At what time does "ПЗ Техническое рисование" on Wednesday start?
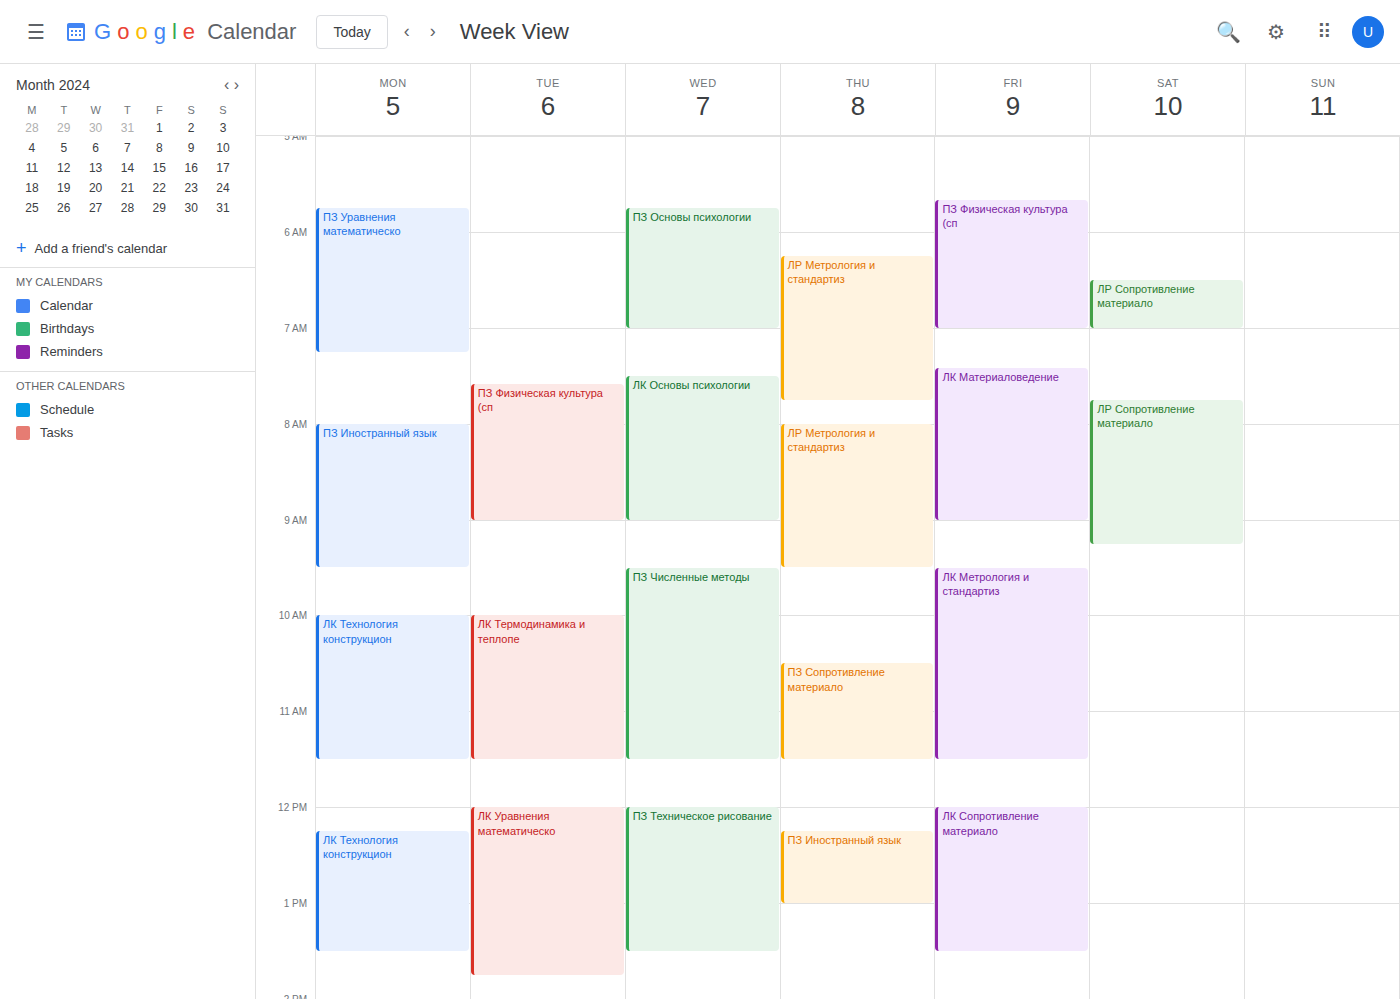
12:00 PM